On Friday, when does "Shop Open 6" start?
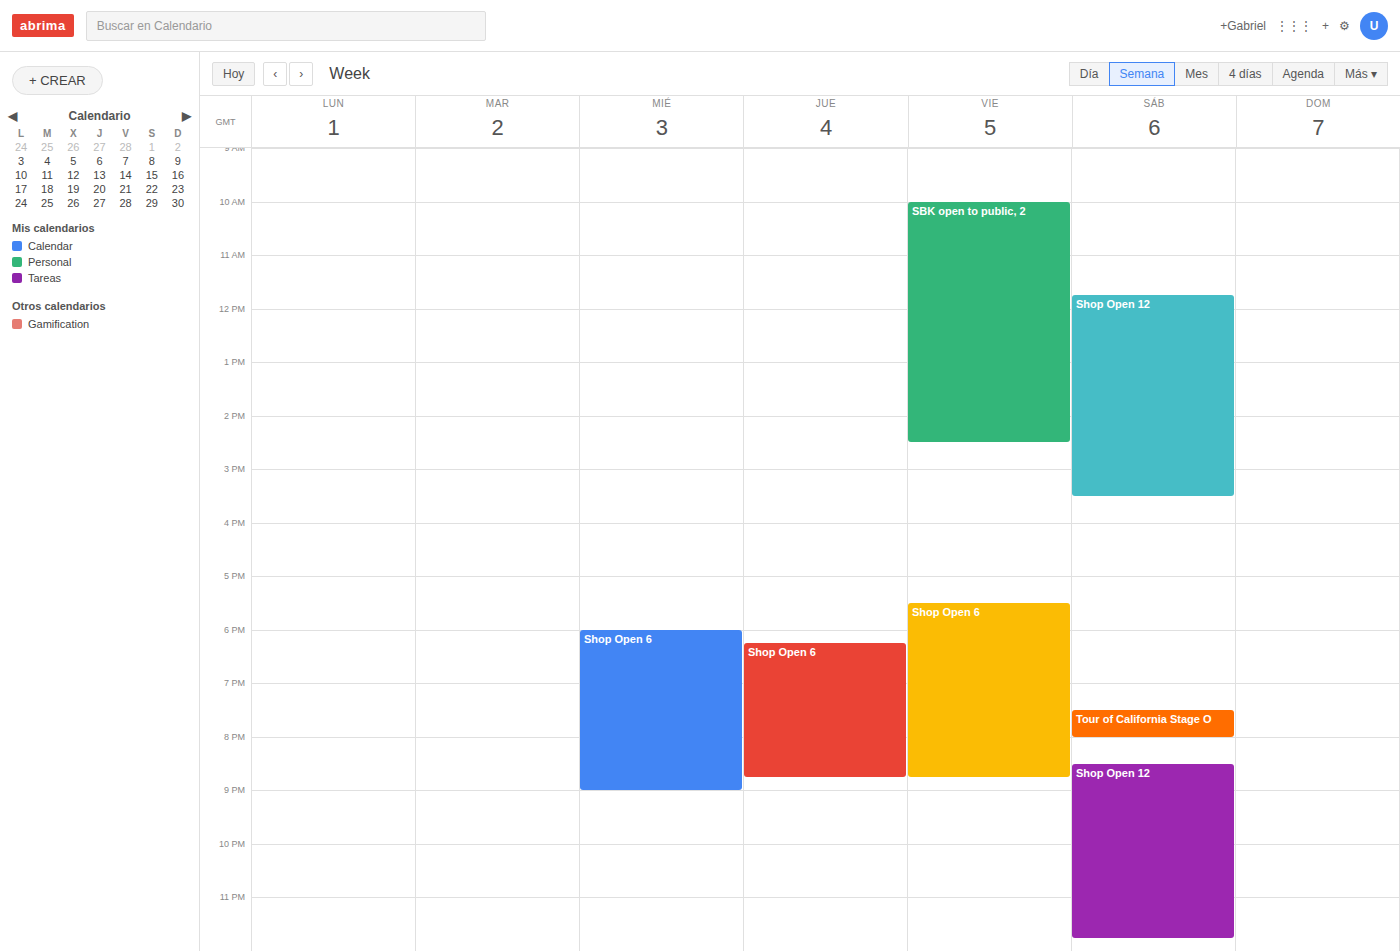
5:30 PM